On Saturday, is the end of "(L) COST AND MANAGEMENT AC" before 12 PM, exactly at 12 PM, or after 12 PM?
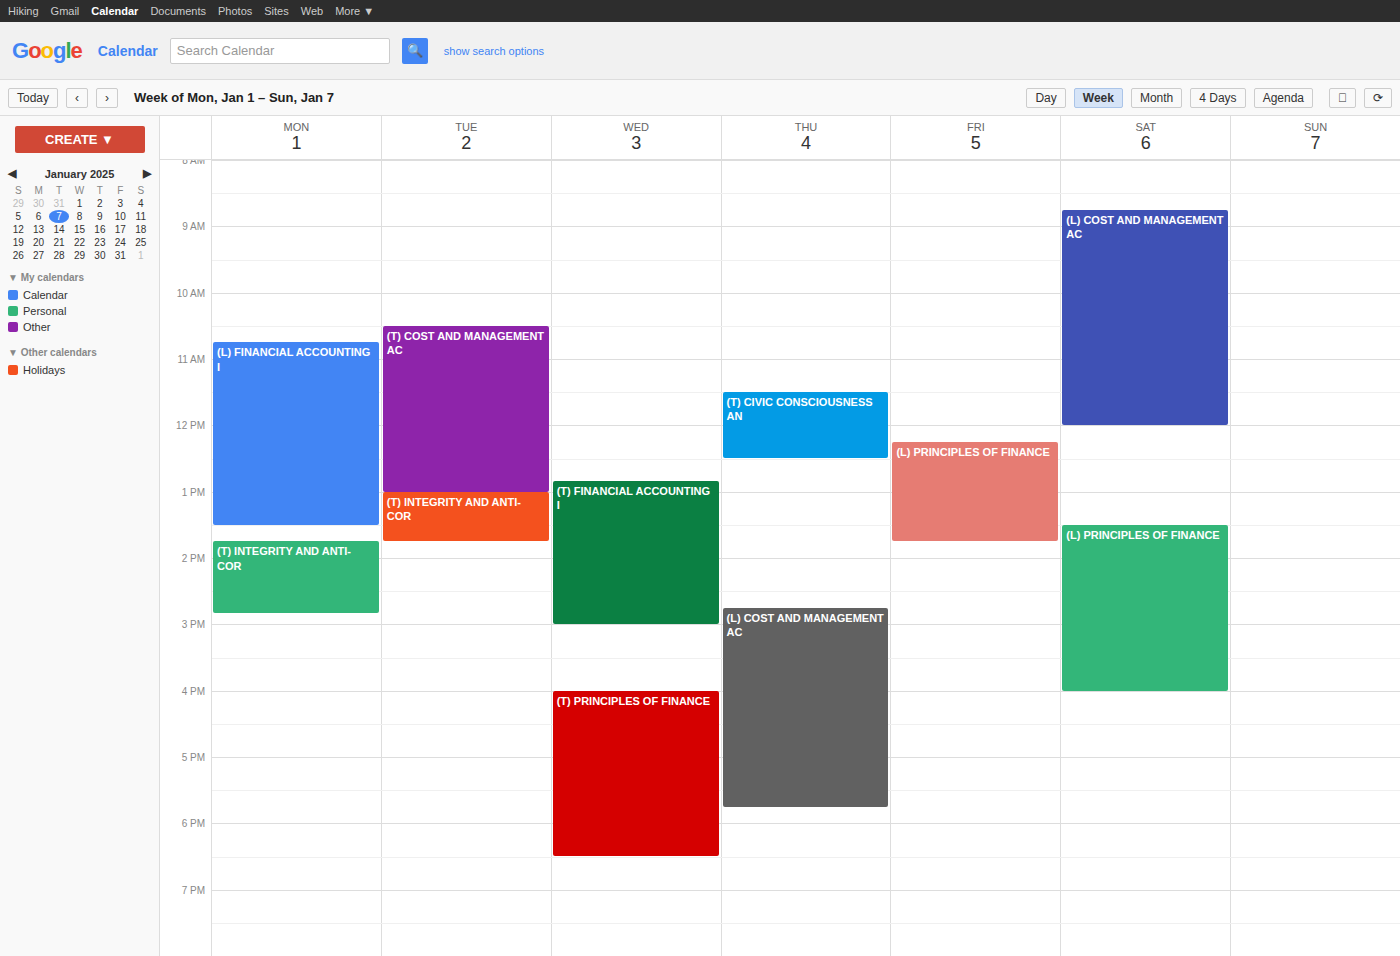
12:00 PM -- exactly at 12 PM, on the 12 PM line.